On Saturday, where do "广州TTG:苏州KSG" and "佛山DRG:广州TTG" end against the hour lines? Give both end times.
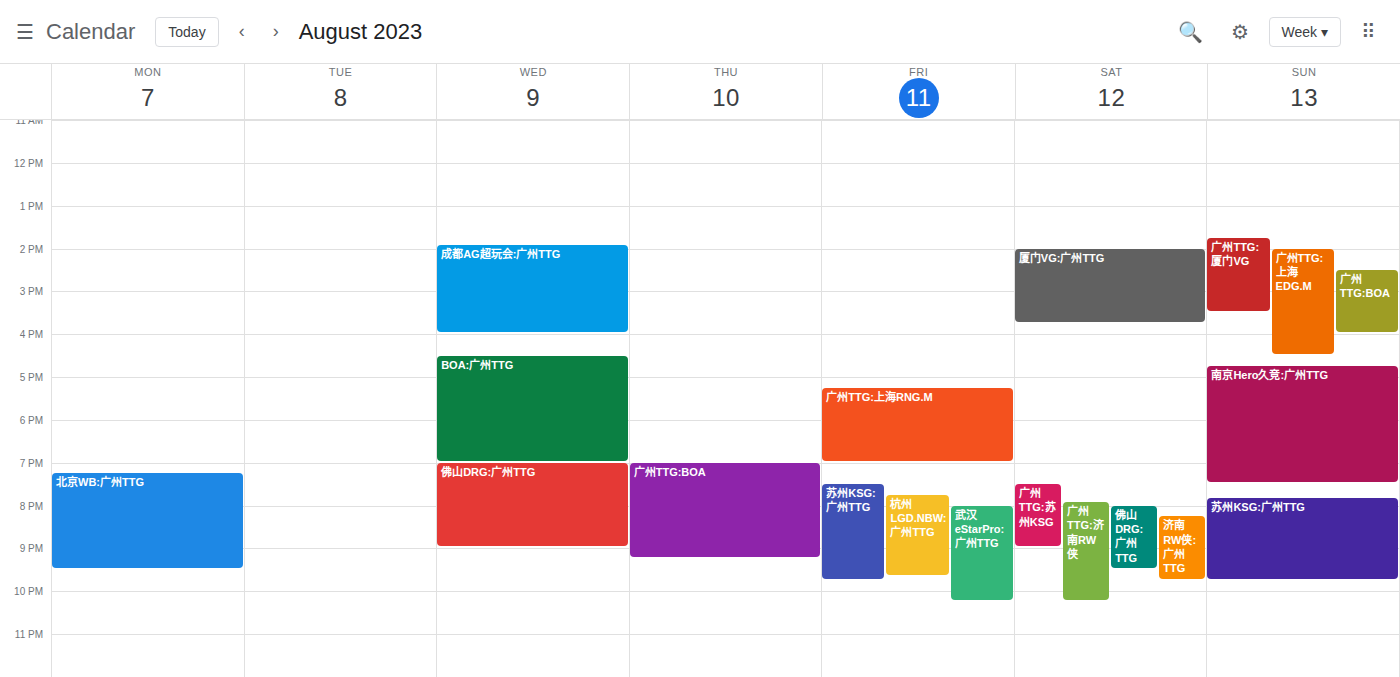
"广州TTG:苏州KSG": 9:00 PM, exactly on the 9 PM line. "佛山DRG:广州TTG": 9:30 PM, halfway between the 9 PM and 10 PM lines.